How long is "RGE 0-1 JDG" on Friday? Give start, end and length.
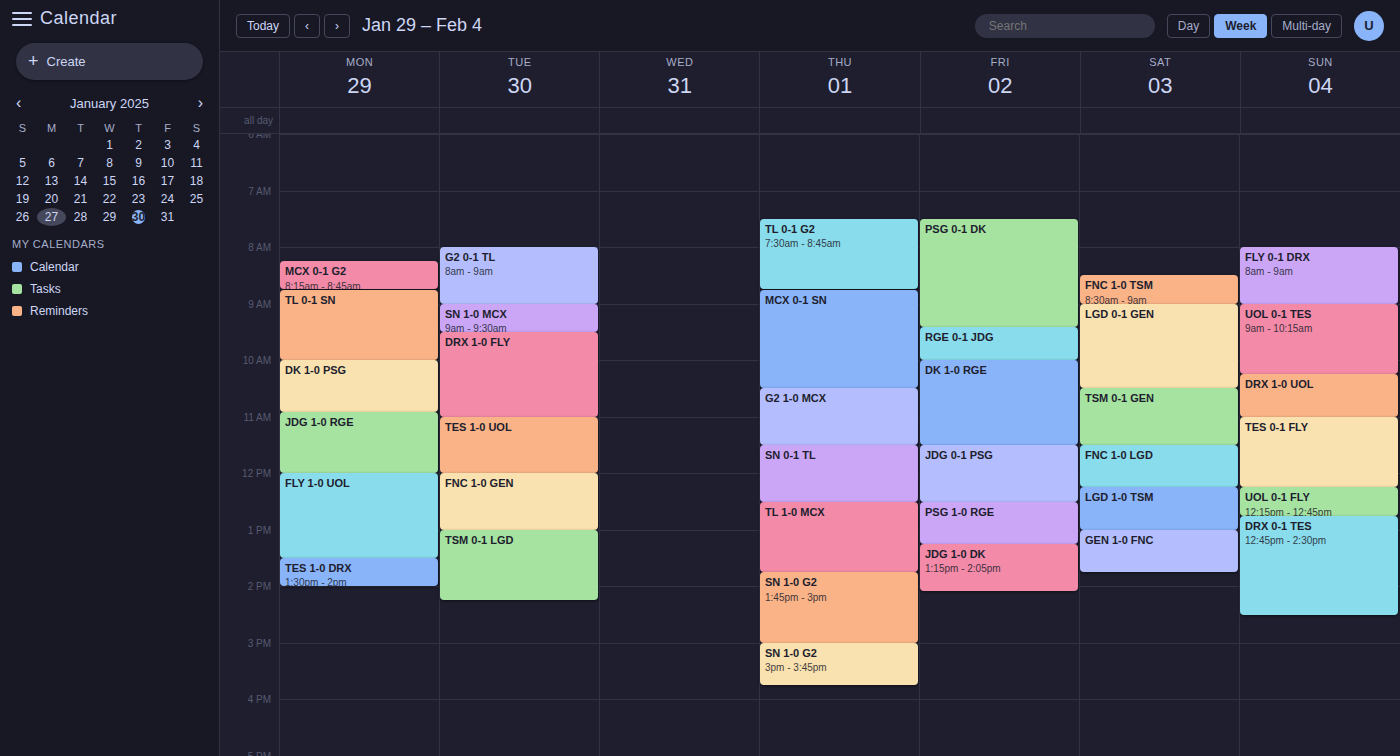
9:25 AM to 10:00 AM, 35 minutes